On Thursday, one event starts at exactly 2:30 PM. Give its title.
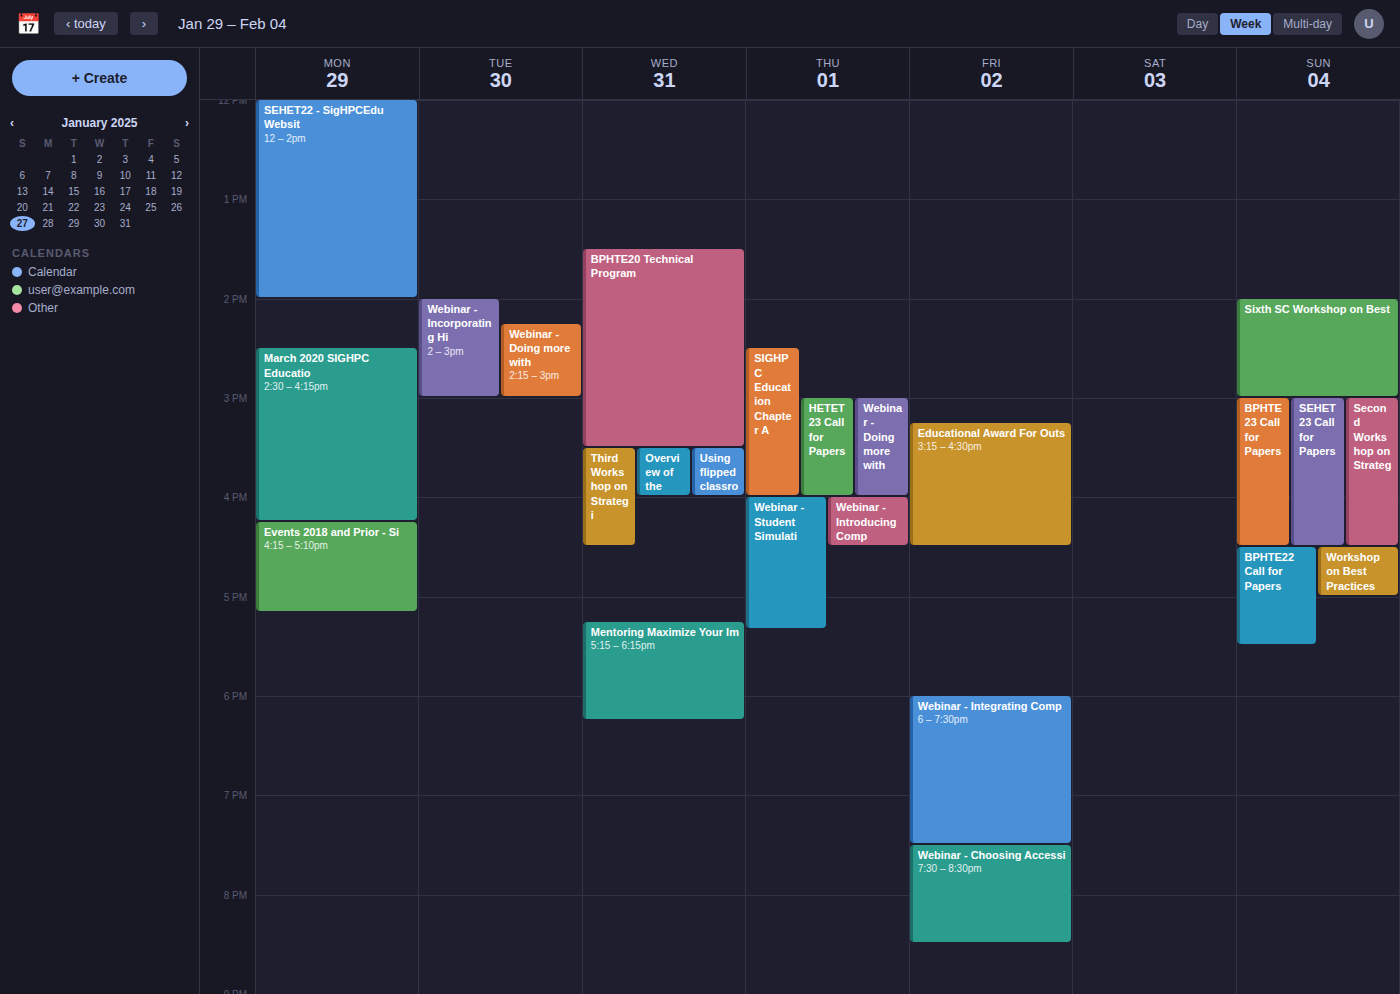
"SIGHPC Education Chapter A"